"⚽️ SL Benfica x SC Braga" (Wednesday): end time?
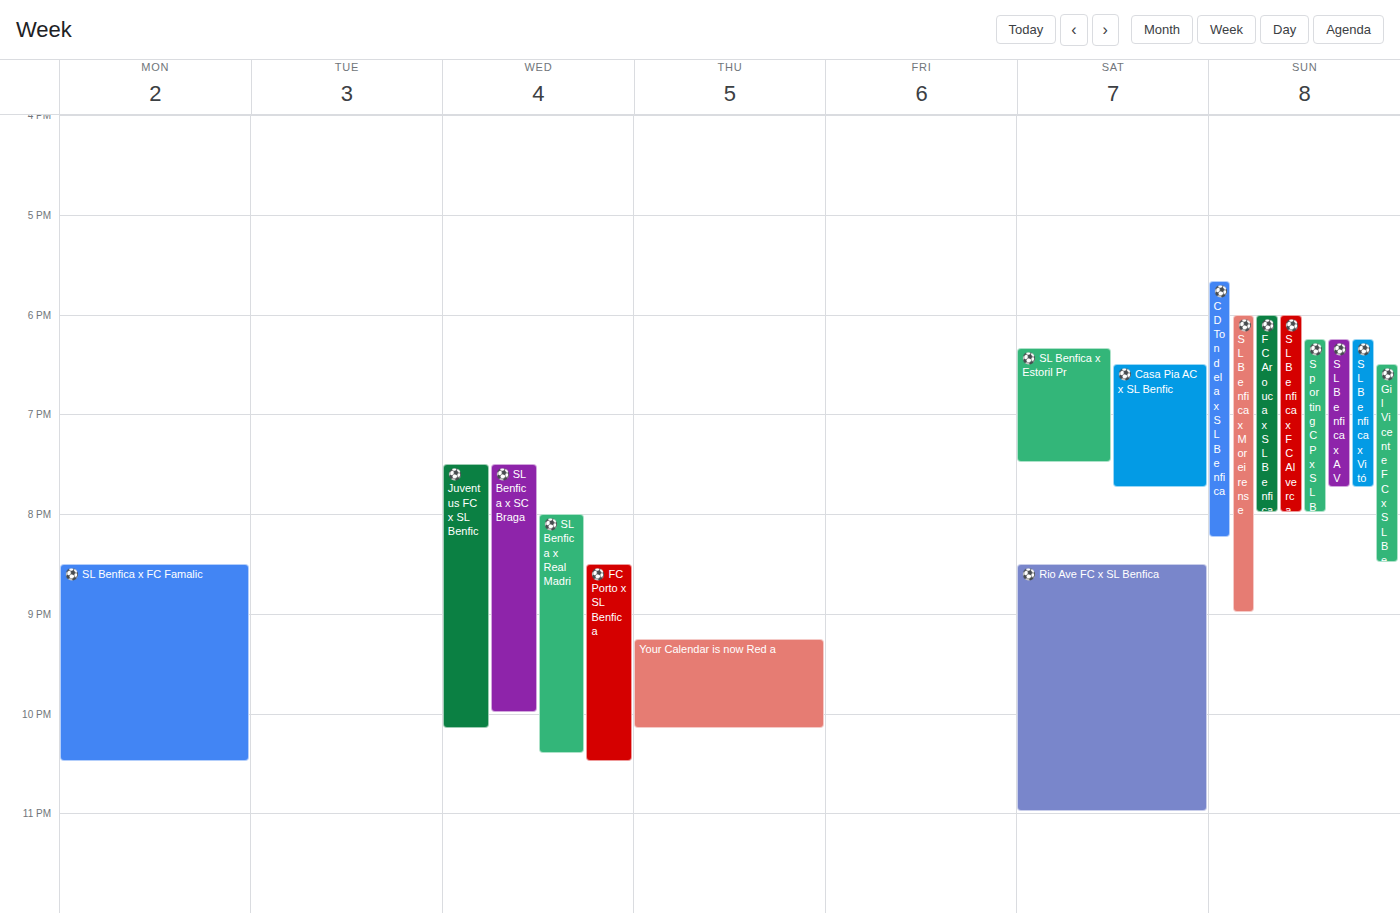
10:00 PM